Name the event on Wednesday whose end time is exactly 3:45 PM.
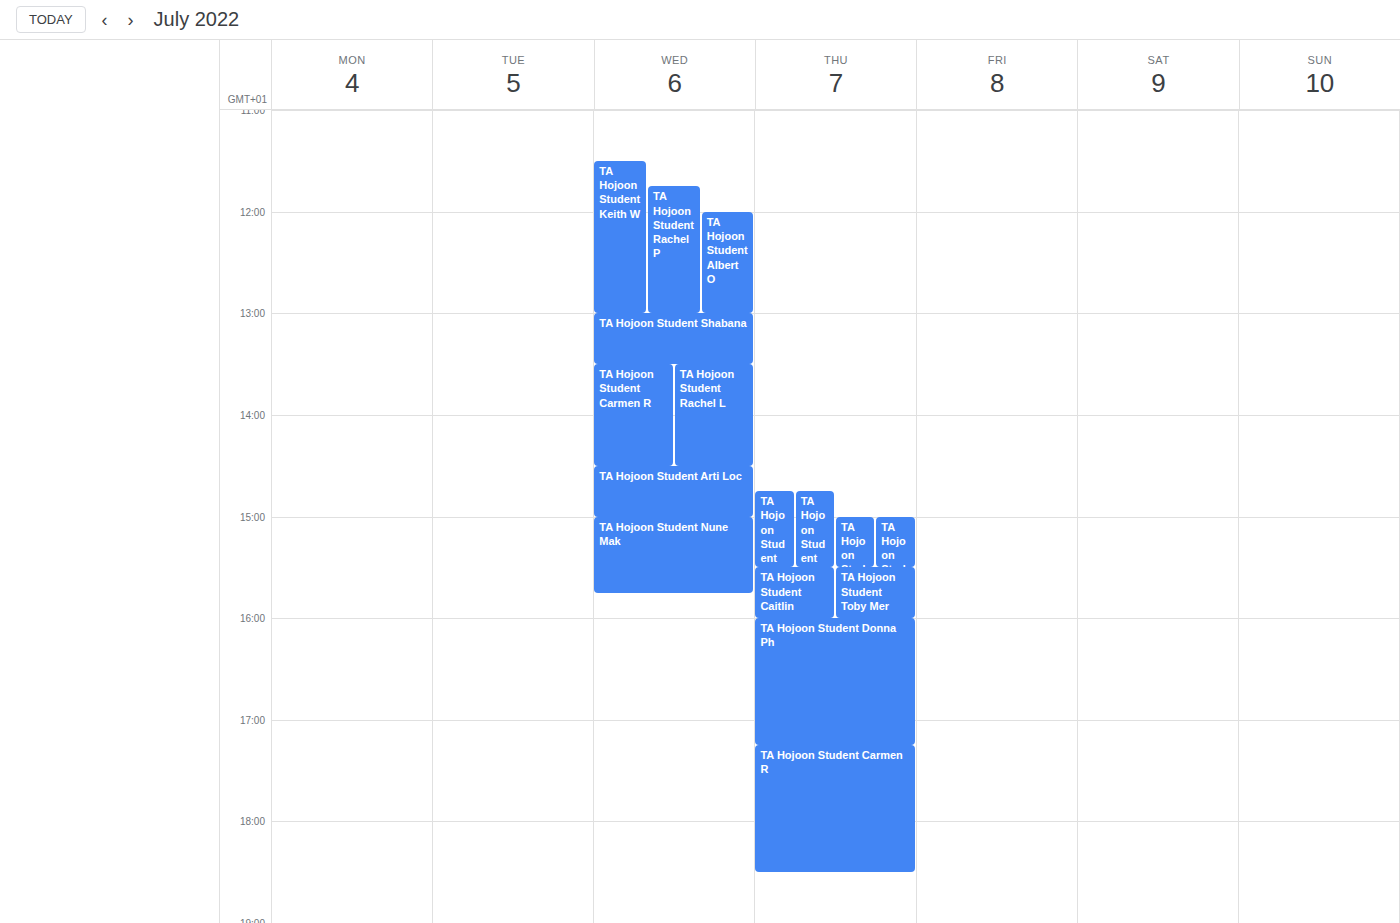
"TA Hojoon Student Nune Mak"